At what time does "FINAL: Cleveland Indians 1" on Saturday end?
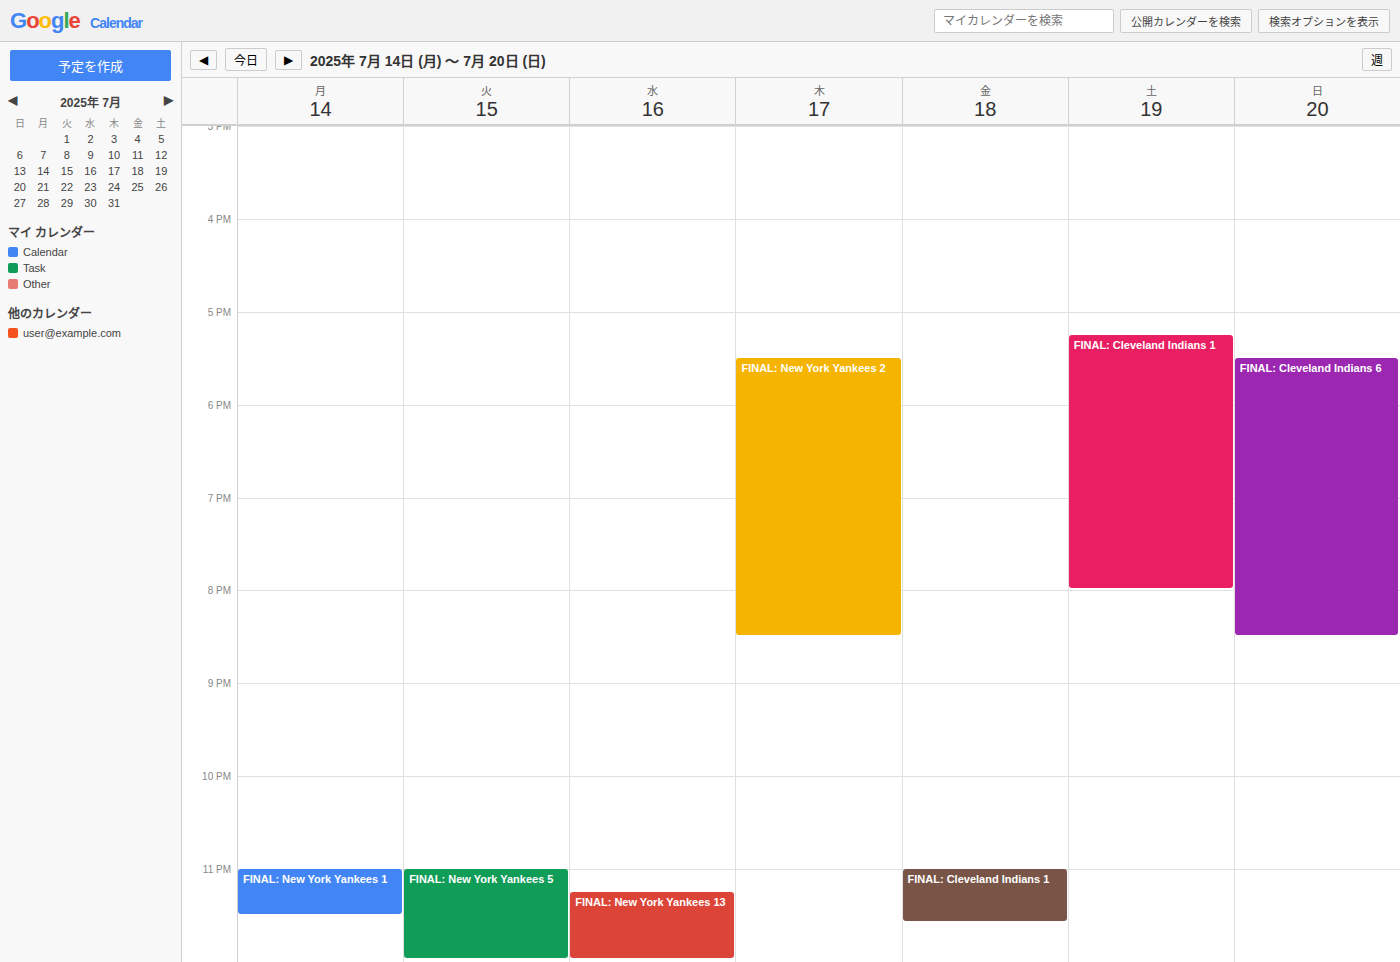
8:00 PM